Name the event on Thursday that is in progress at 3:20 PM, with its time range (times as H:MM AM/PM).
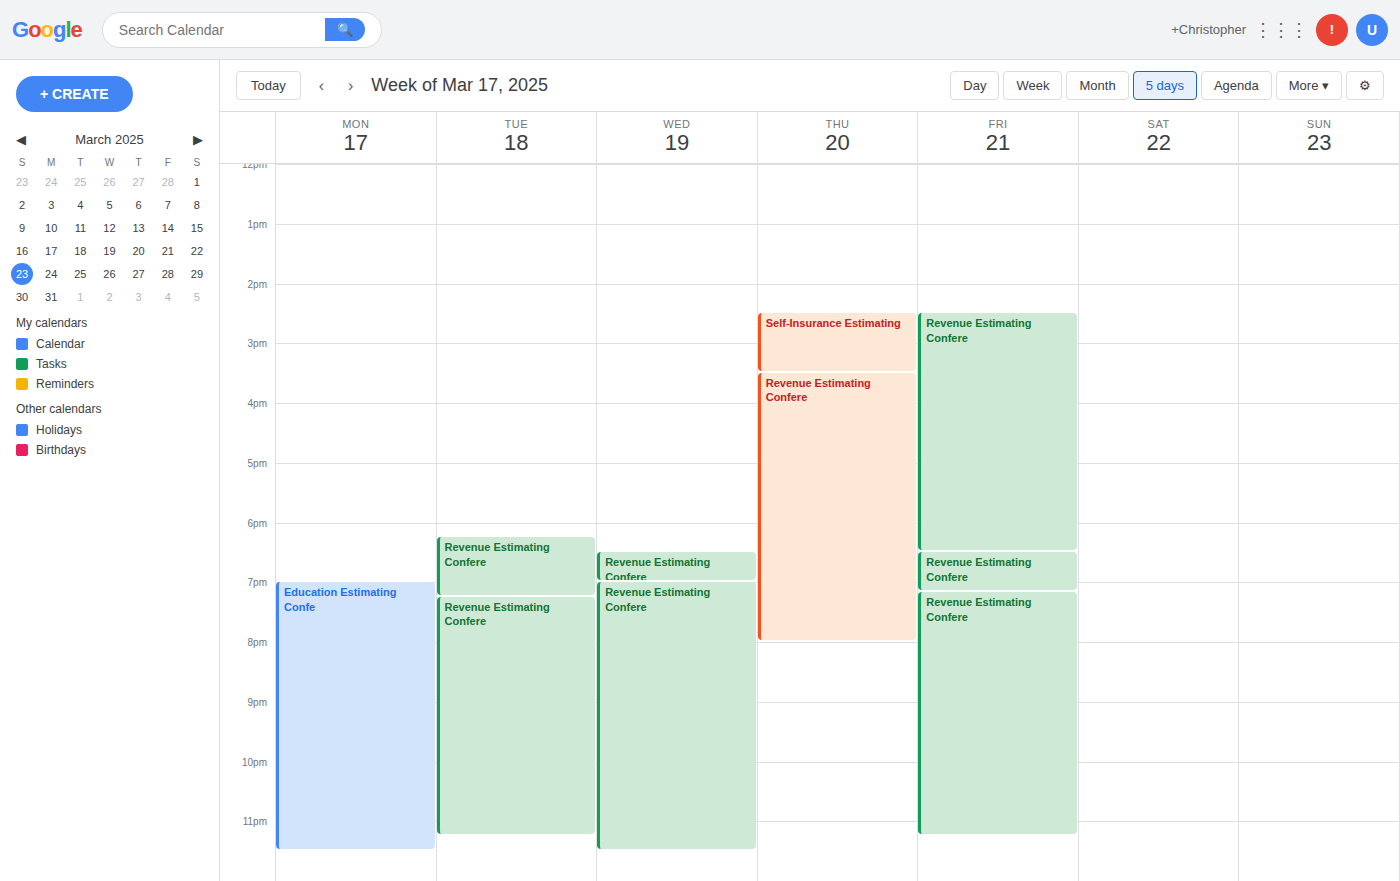
"Self-Insurance Estimating", 2:30 PM to 3:30 PM